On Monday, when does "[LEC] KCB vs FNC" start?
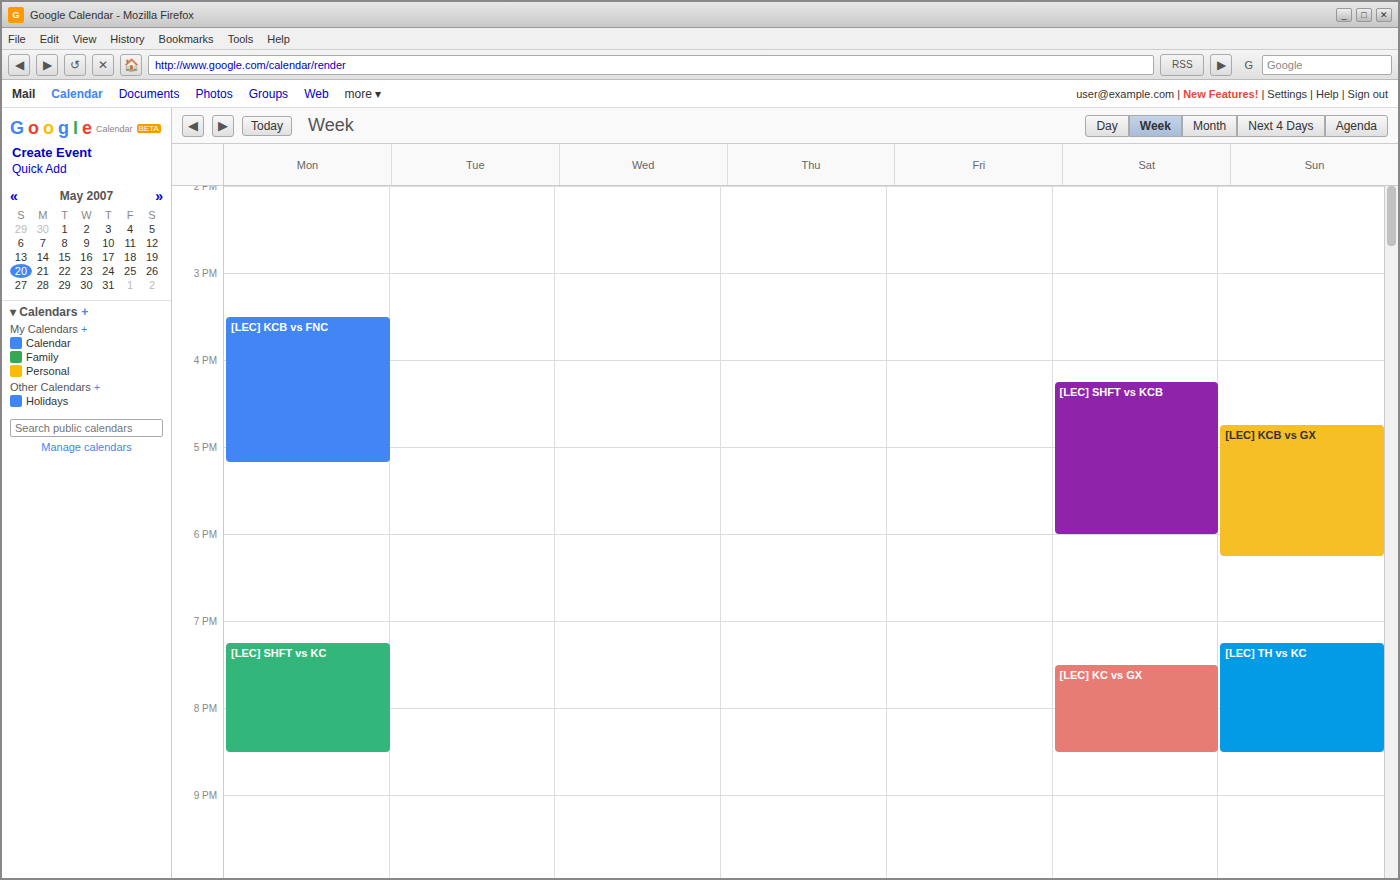
15:30